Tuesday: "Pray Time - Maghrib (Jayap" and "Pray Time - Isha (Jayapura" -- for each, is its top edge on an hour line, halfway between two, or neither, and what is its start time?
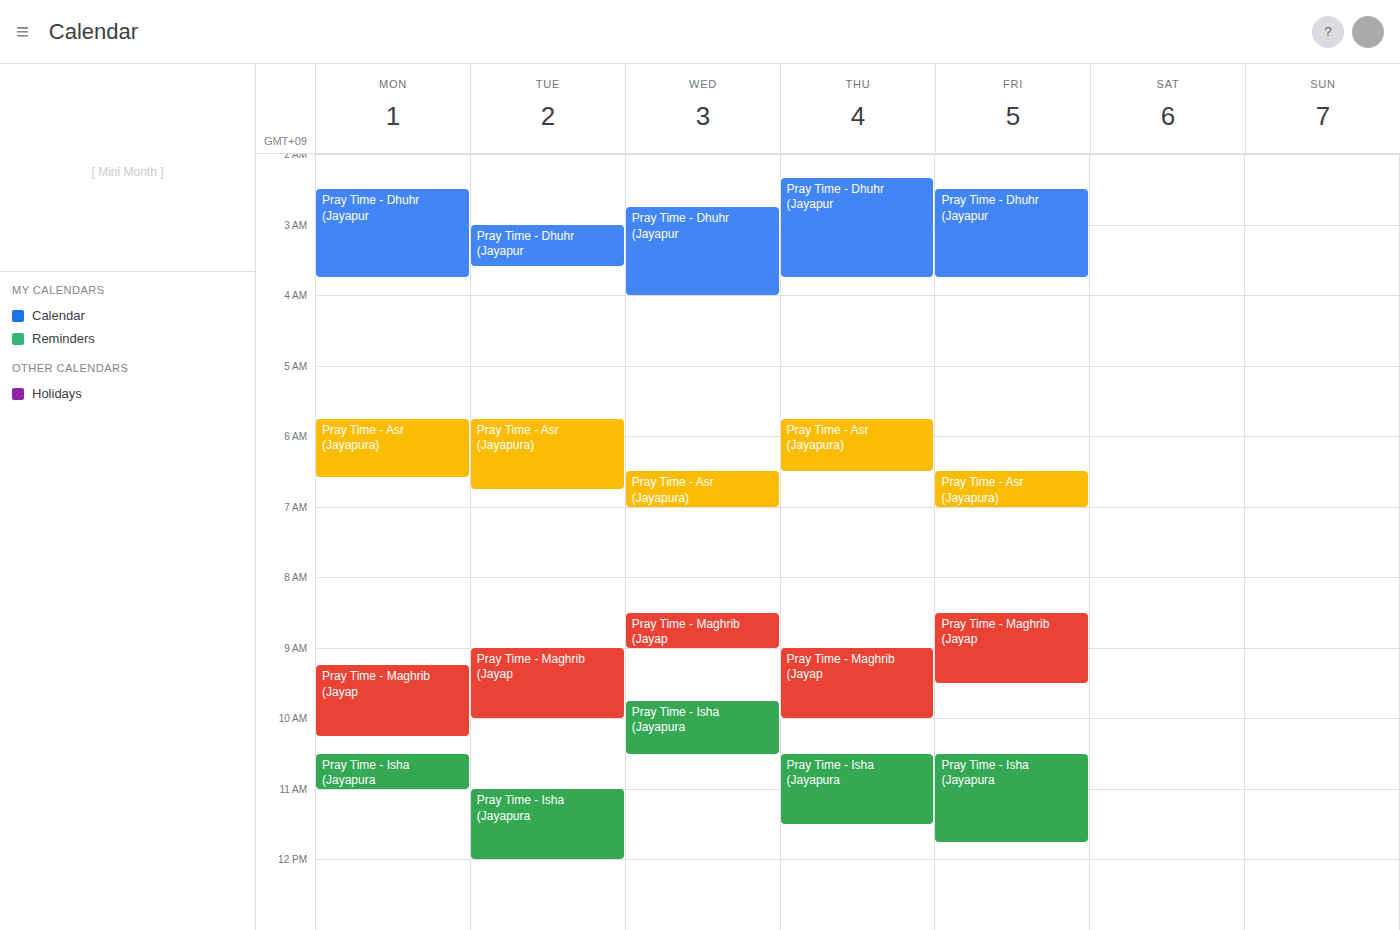
"Pray Time - Maghrib (Jayap": 9:00 AM, exactly on the 9 AM line. "Pray Time - Isha (Jayapura": 11:00 AM, exactly on the 11 AM line.